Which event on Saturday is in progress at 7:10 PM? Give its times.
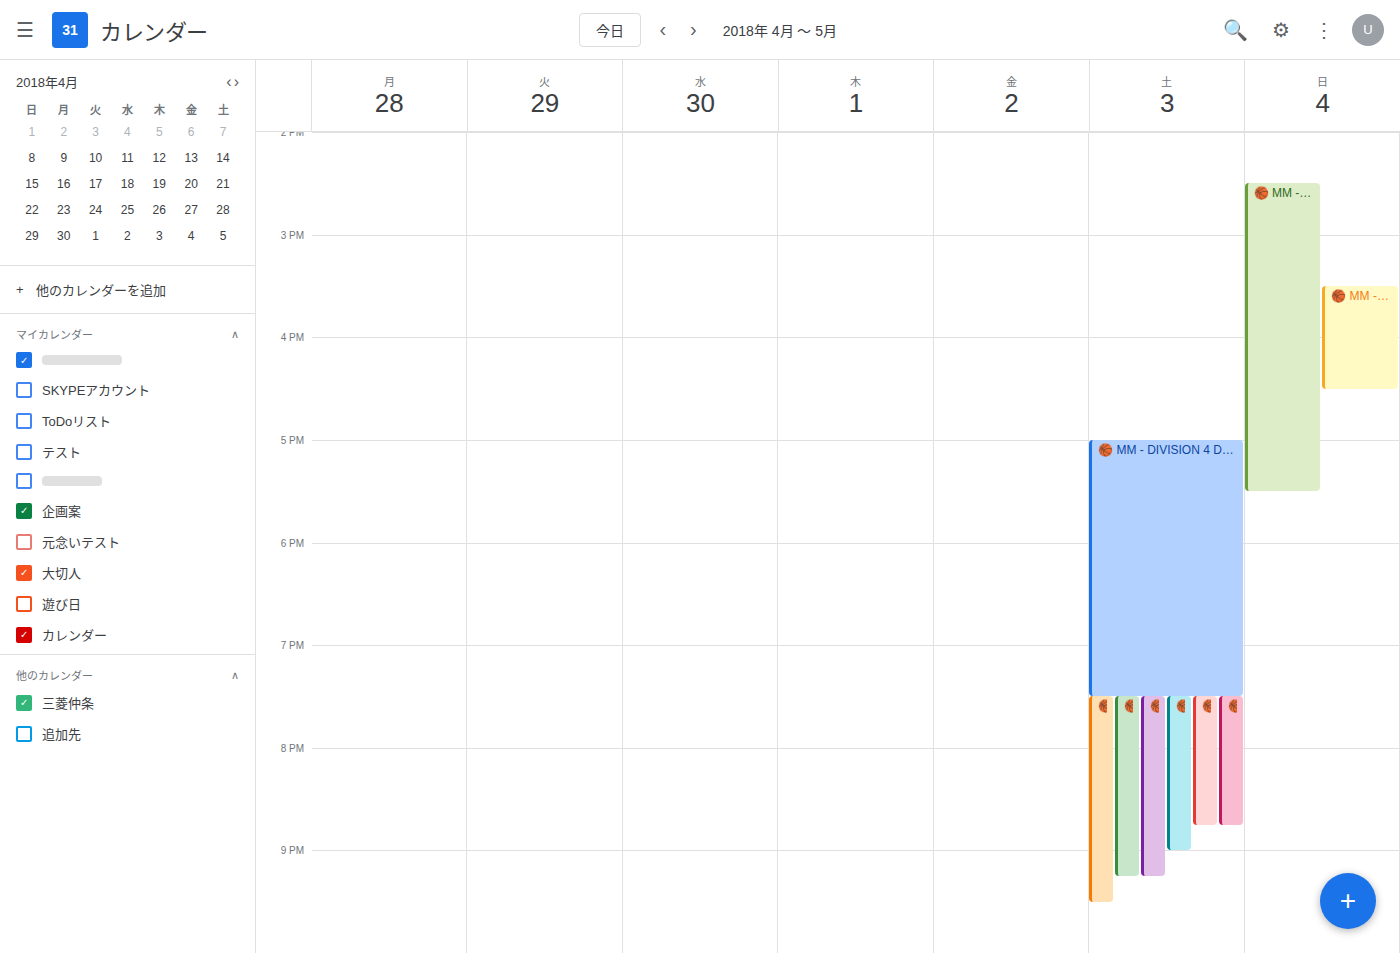
"🏀 MM - DIVISION 4 D: BC BE", 5:00 PM to 7:30 PM